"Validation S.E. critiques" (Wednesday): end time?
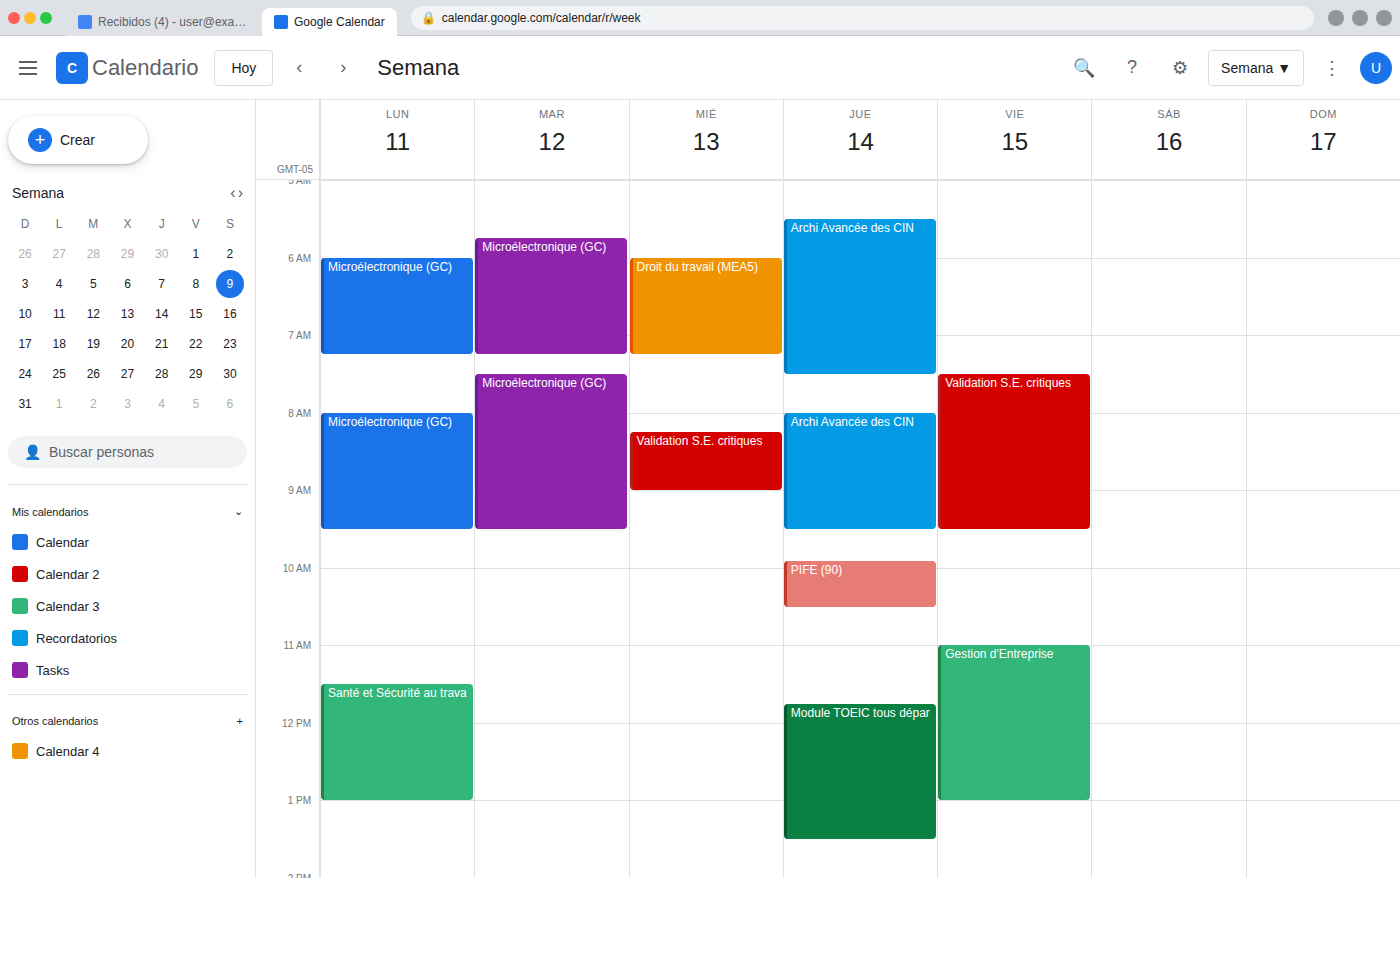
9:00 AM